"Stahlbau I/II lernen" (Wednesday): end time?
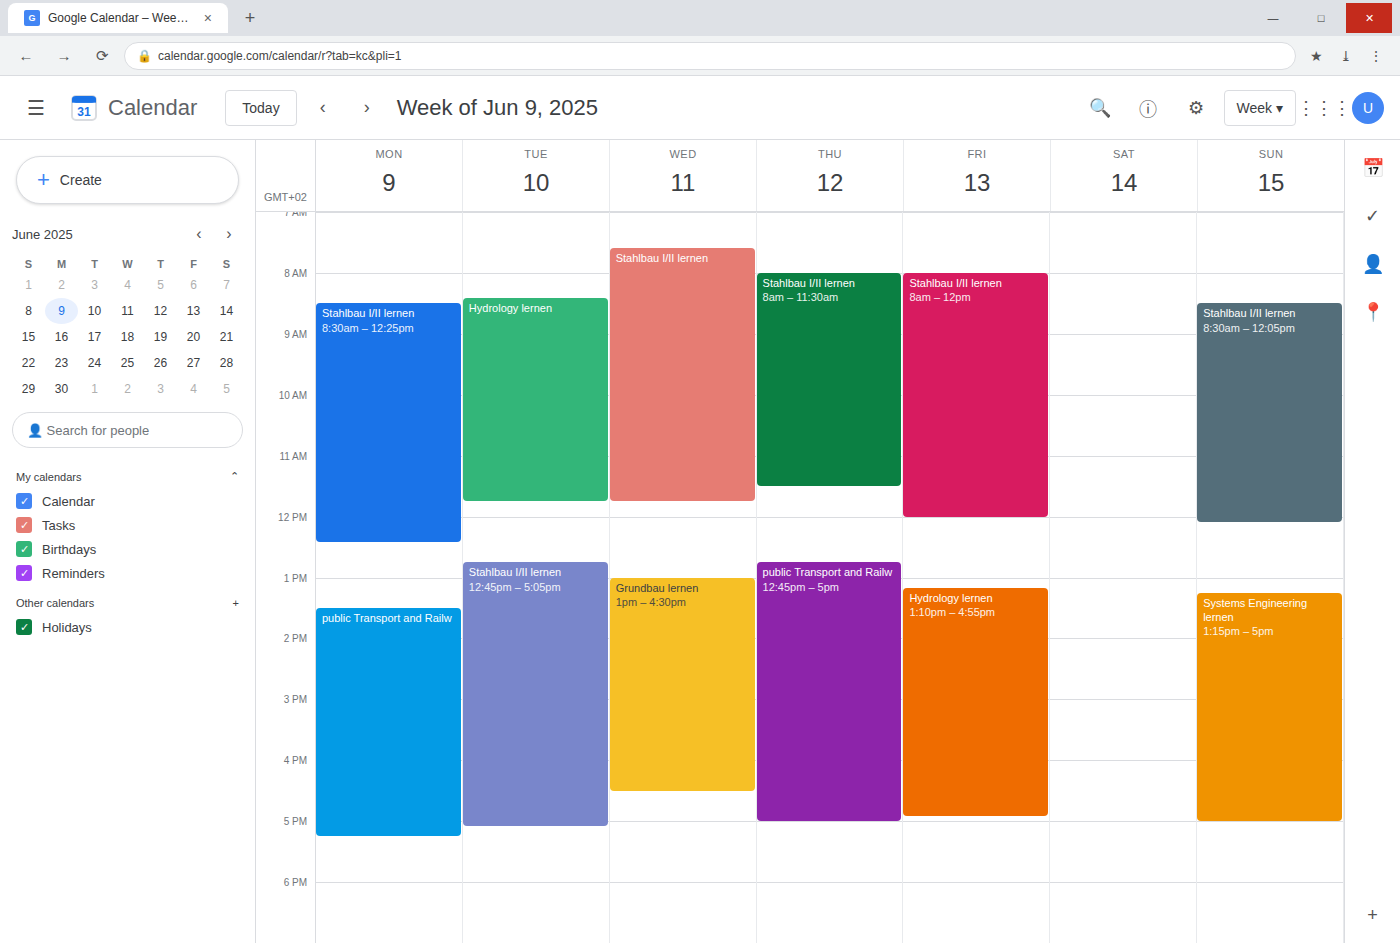
11:45 AM